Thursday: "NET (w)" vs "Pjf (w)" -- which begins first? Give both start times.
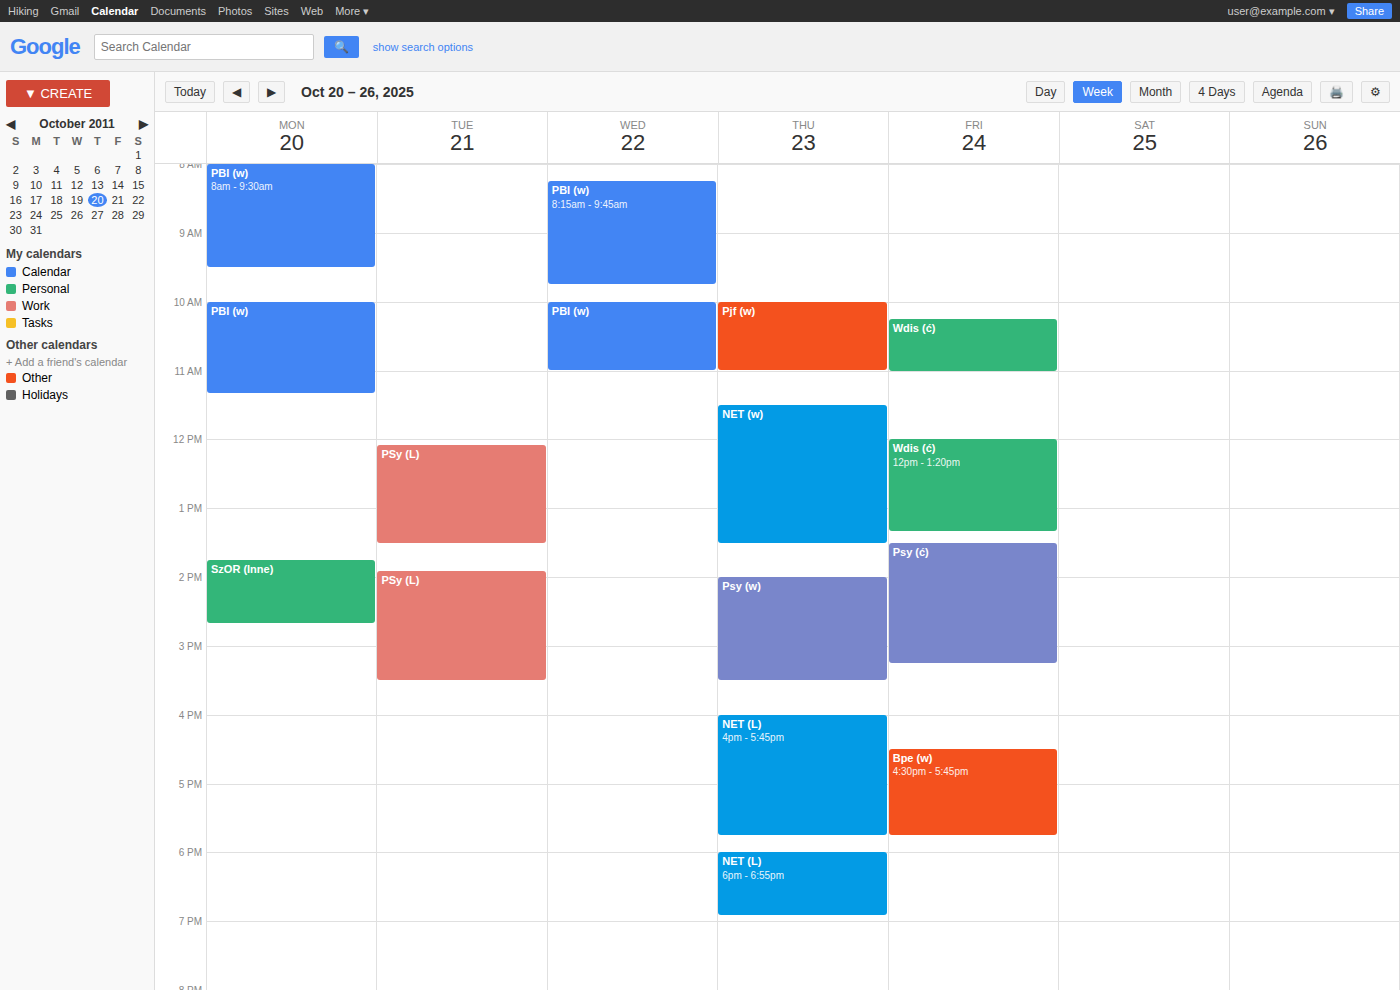
"Pjf (w)" 10:00 AM; "NET (w)" 11:30 AM.